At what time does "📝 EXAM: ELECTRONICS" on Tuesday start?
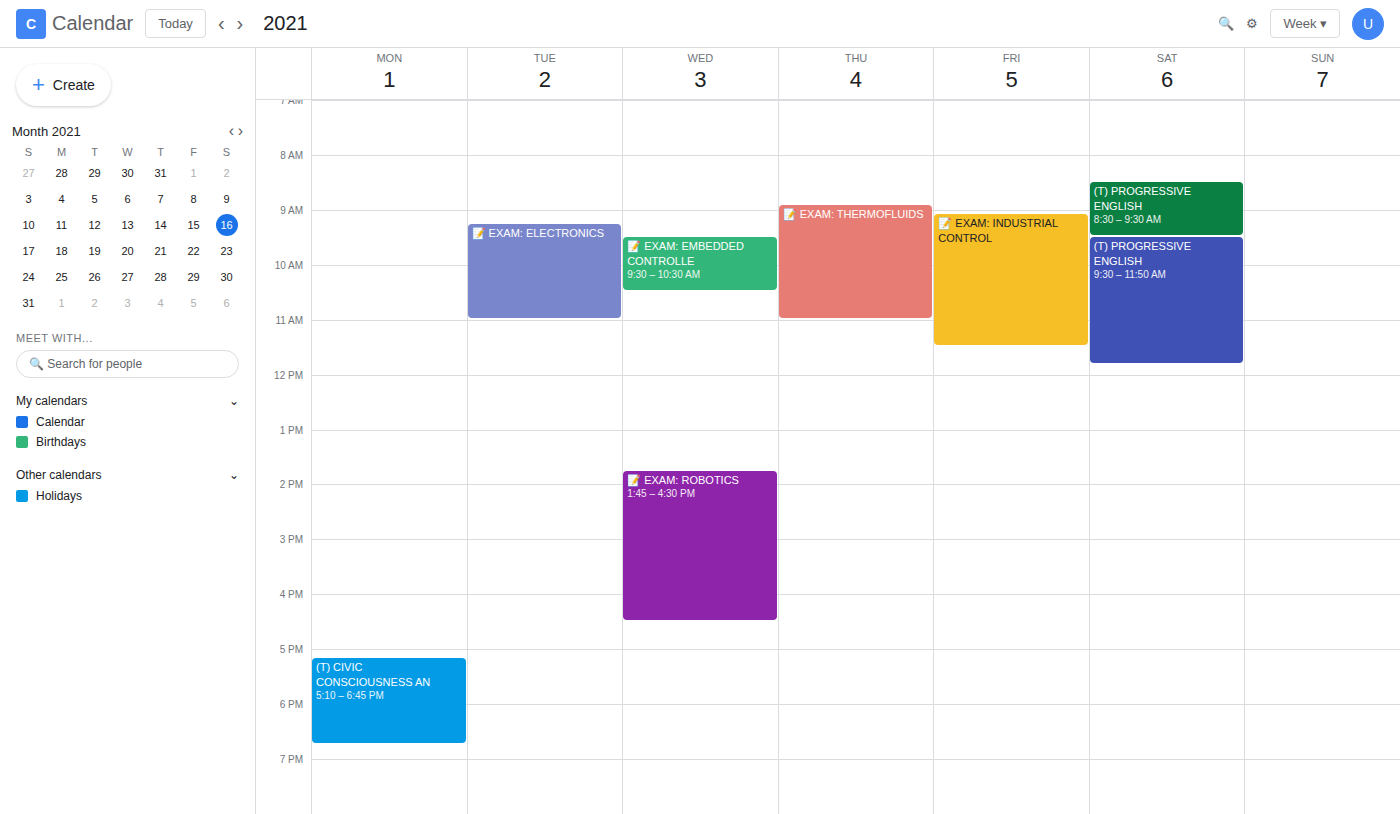
9:15 AM